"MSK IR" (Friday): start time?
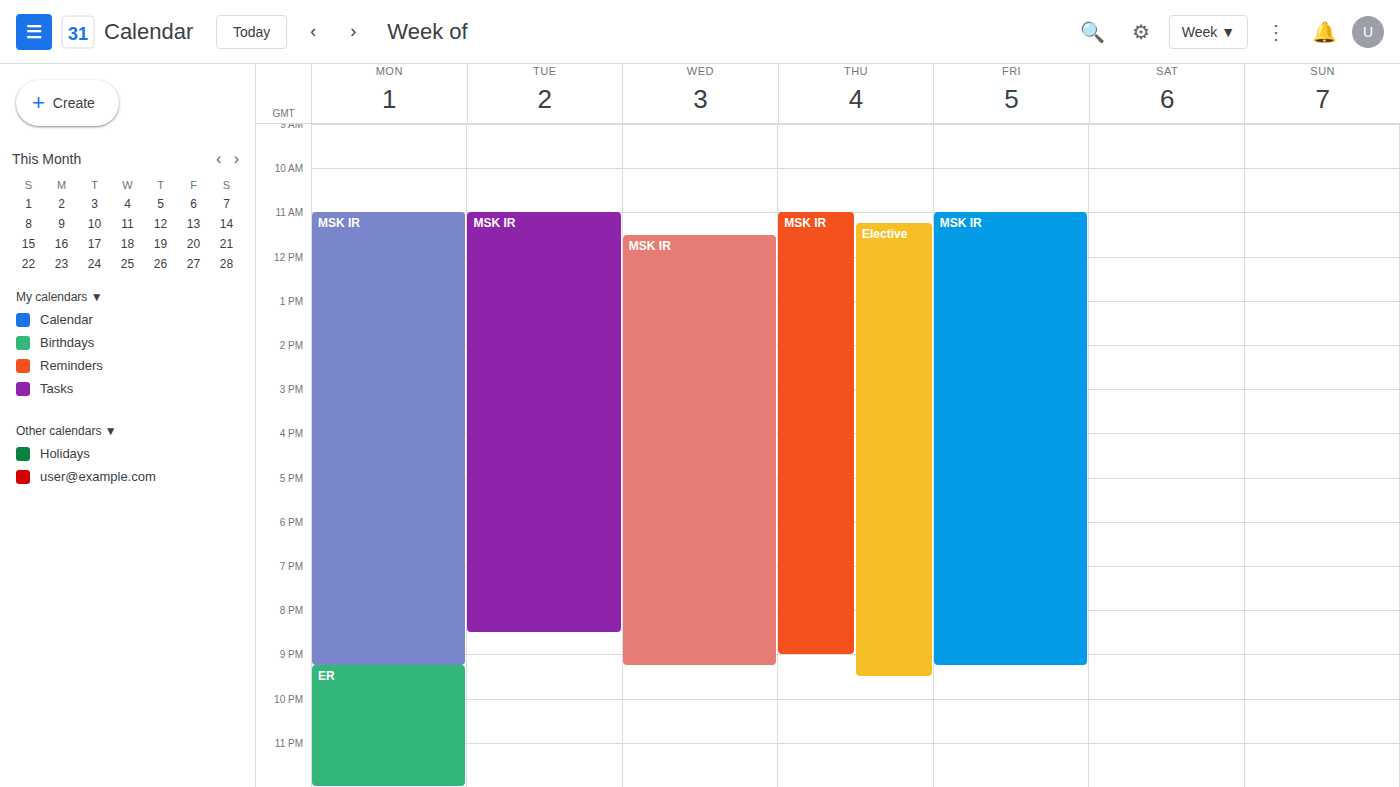
11:00 AM